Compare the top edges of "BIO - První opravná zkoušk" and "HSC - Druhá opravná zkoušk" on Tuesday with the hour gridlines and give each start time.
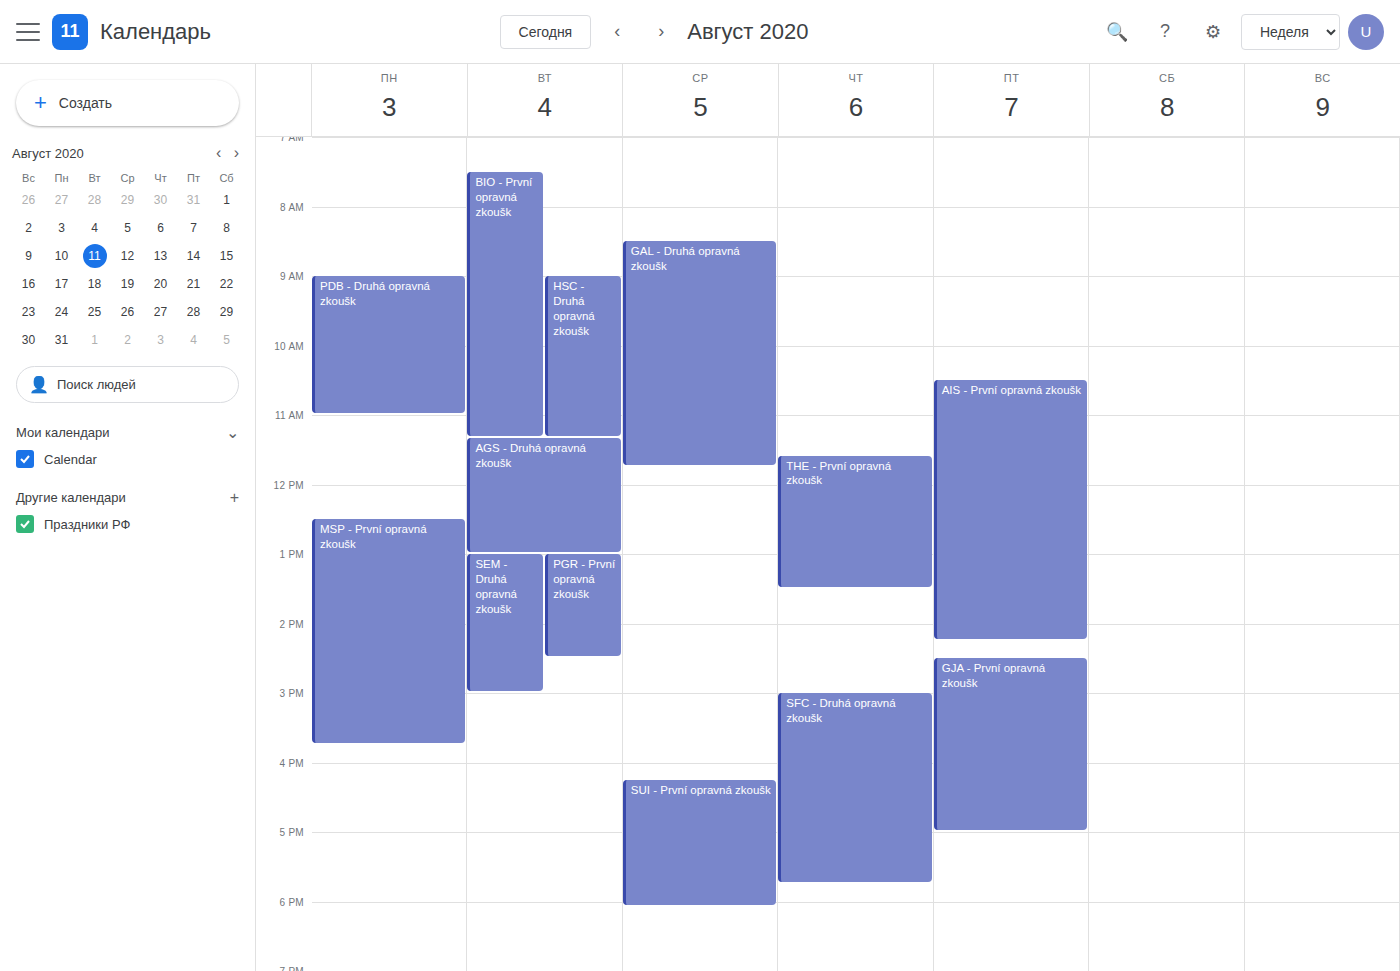
"BIO - První opravná zkoušk": 7:30 AM, halfway between the 7 AM and 8 AM lines. "HSC - Druhá opravná zkoušk": 9:00 AM, exactly on the 9 AM line.